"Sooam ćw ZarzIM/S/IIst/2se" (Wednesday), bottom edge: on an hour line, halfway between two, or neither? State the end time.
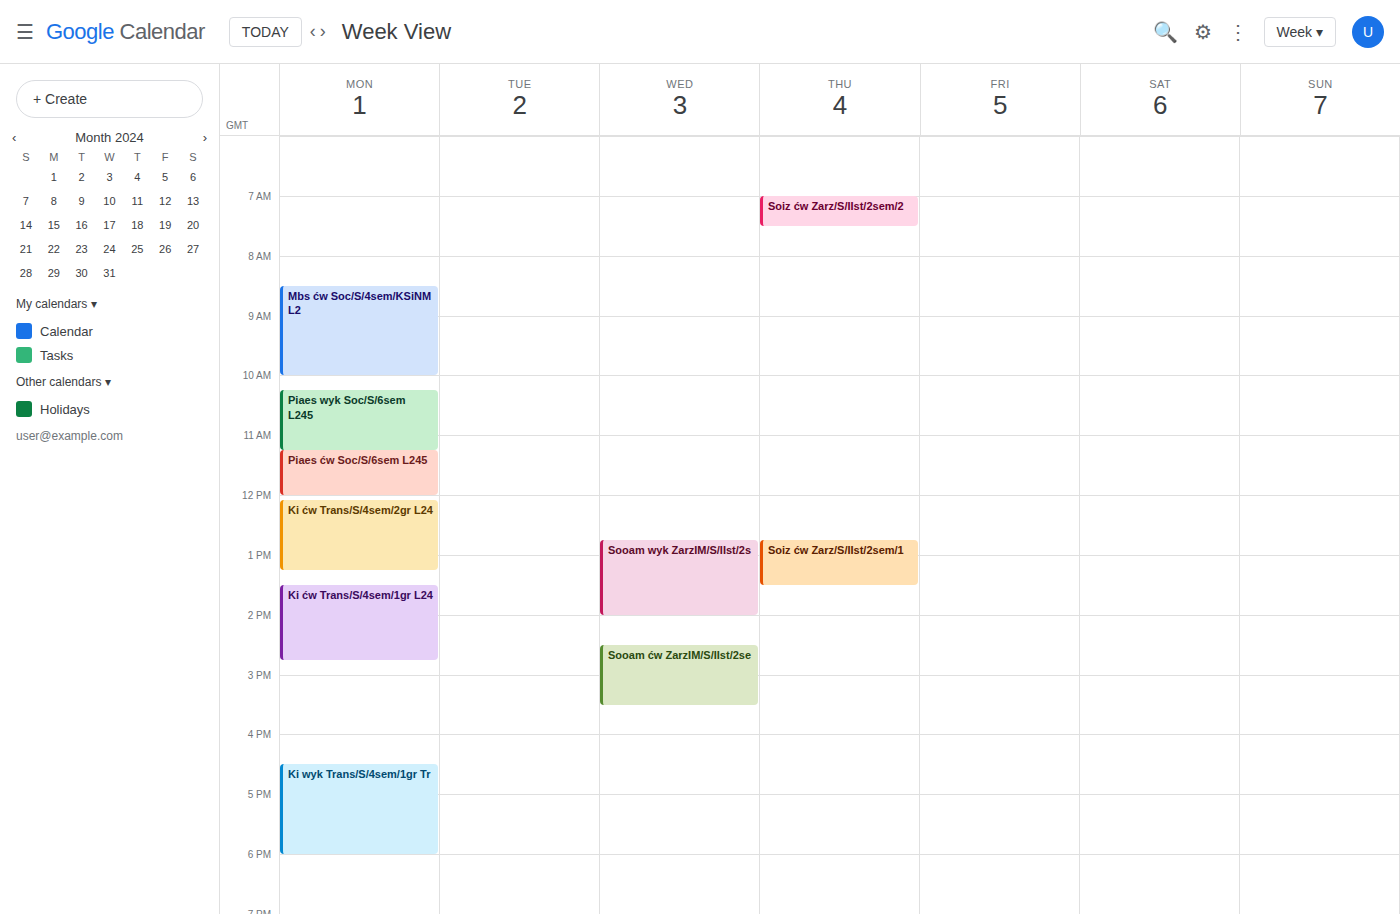
3:30 PM -- halfway between the 3 PM and 4 PM lines.